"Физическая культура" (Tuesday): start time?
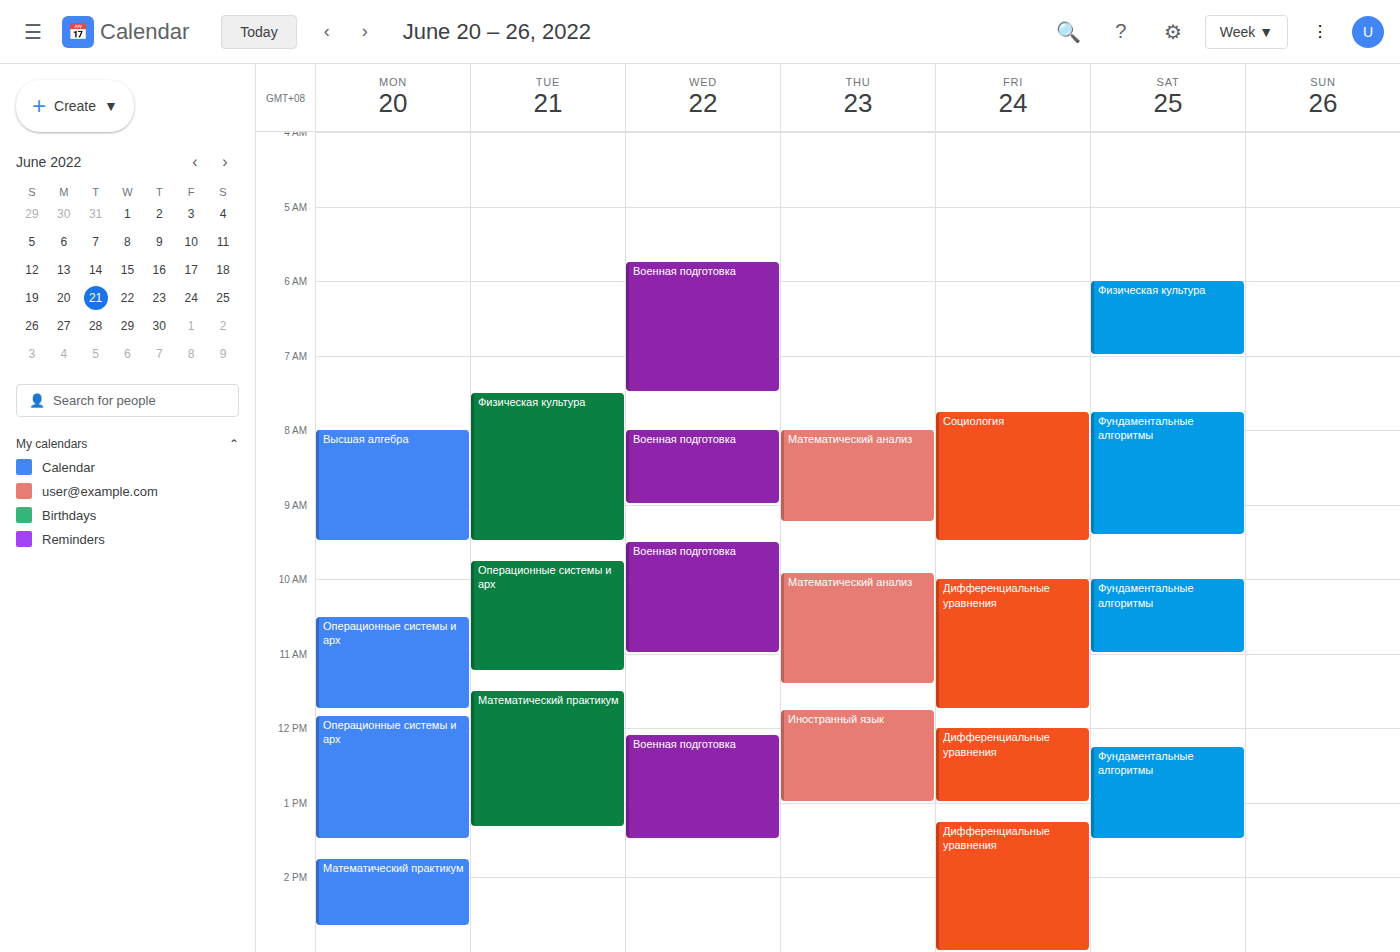
7:30 AM